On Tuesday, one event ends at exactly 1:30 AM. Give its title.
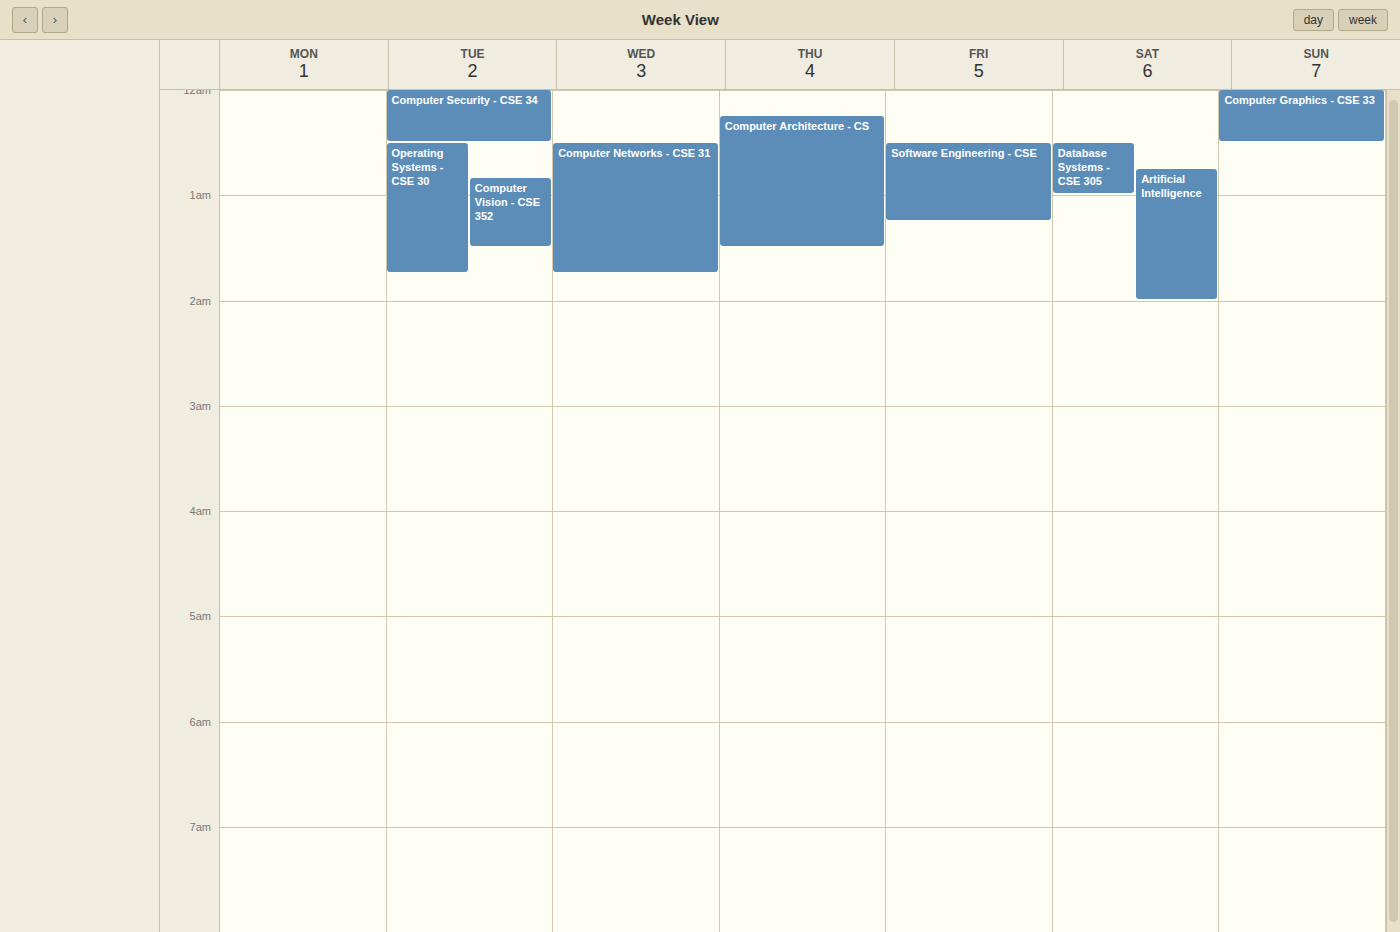
"Computer Vision - CSE 352"